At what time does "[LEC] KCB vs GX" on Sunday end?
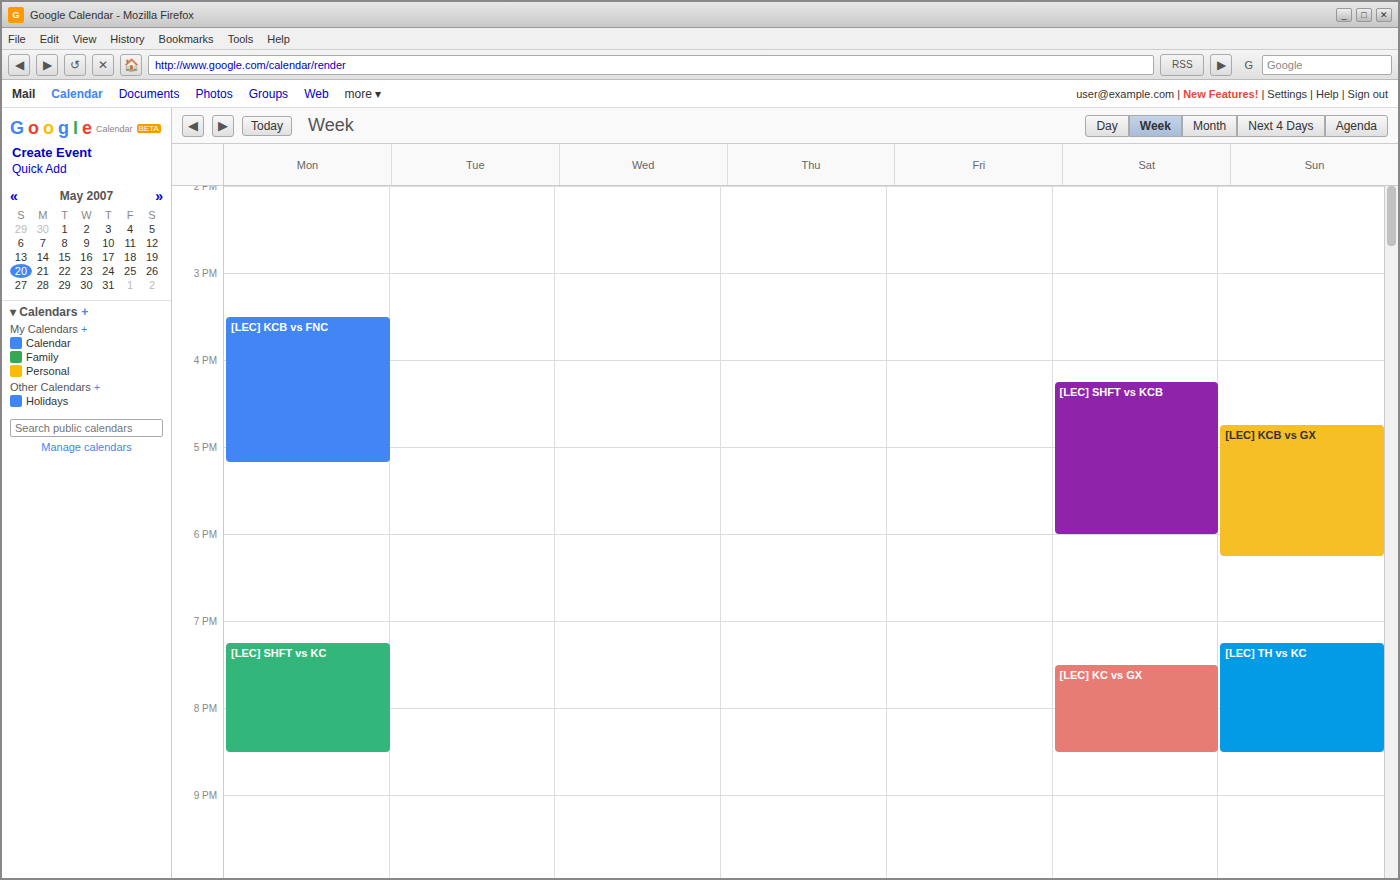
18:15